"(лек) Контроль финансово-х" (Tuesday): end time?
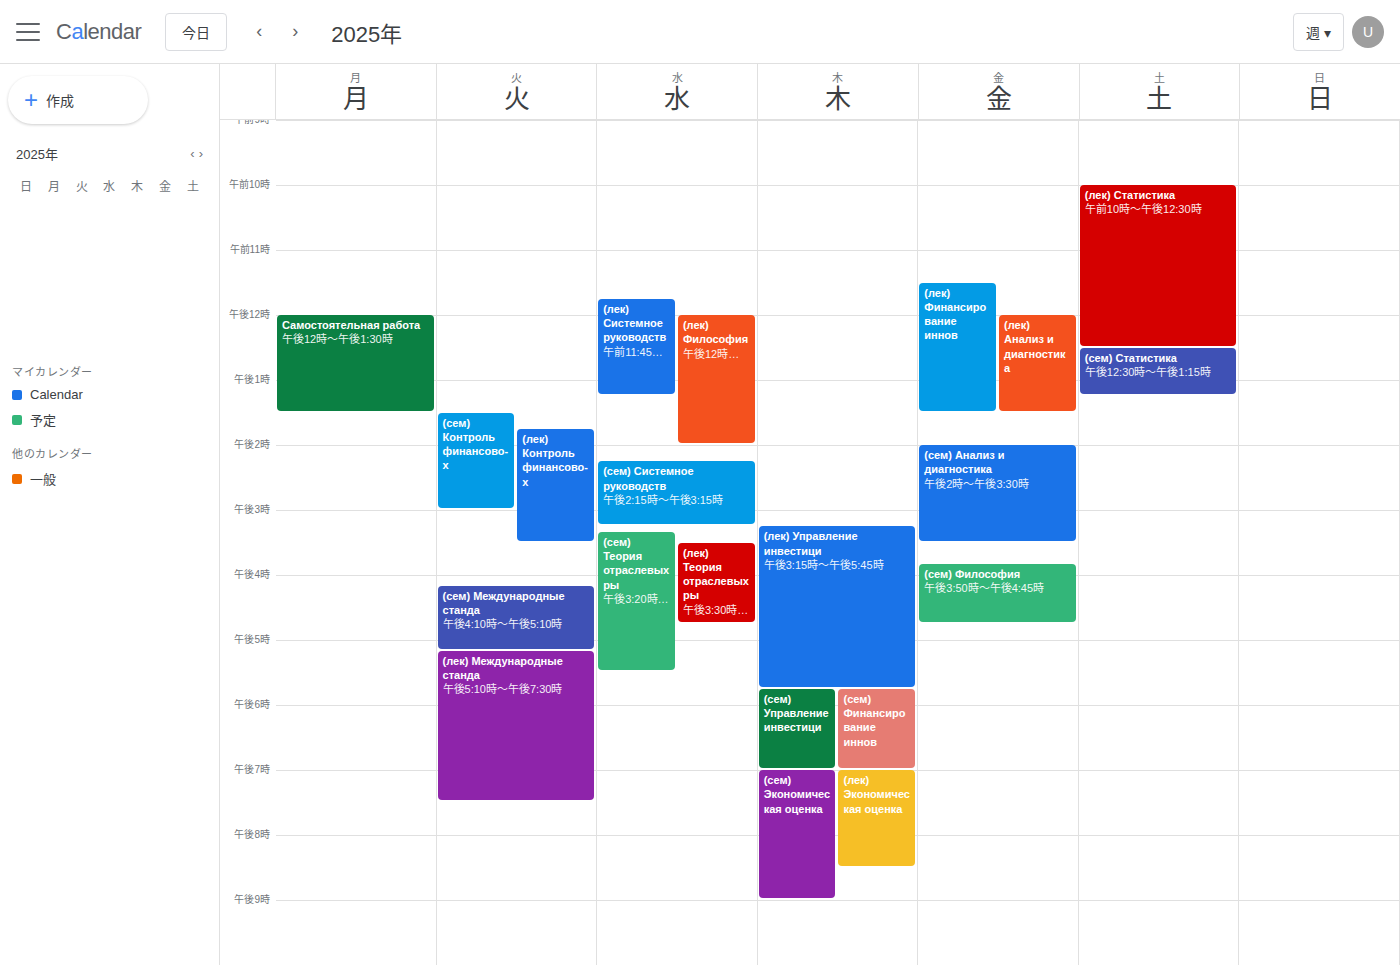
3:30 PM